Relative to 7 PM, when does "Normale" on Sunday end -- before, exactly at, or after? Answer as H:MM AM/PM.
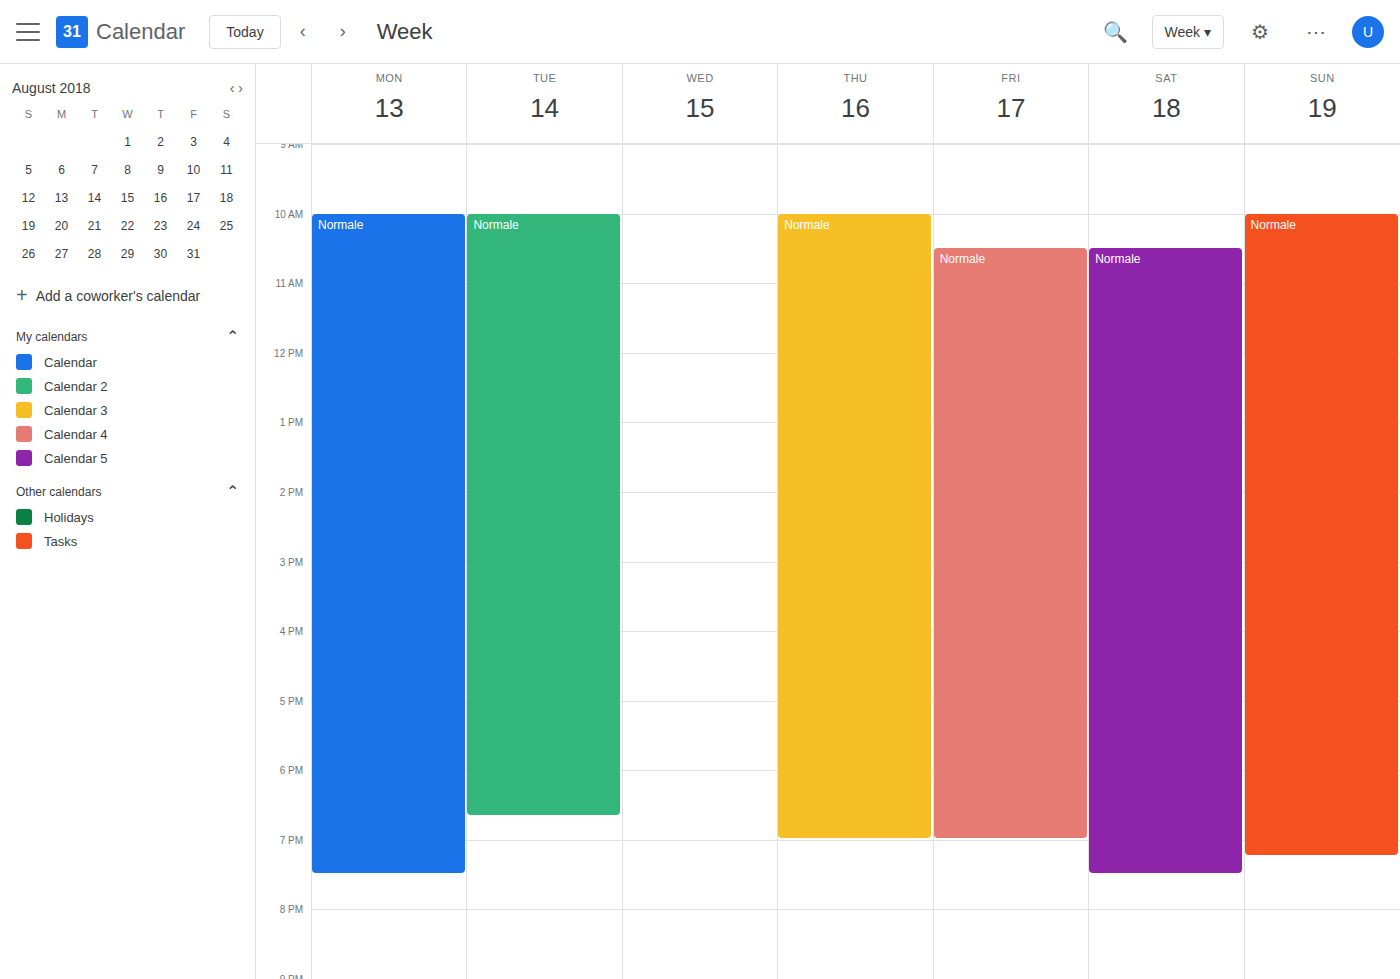
7:15 PM -- after 7 PM, 15 minutes below the 7 PM line.